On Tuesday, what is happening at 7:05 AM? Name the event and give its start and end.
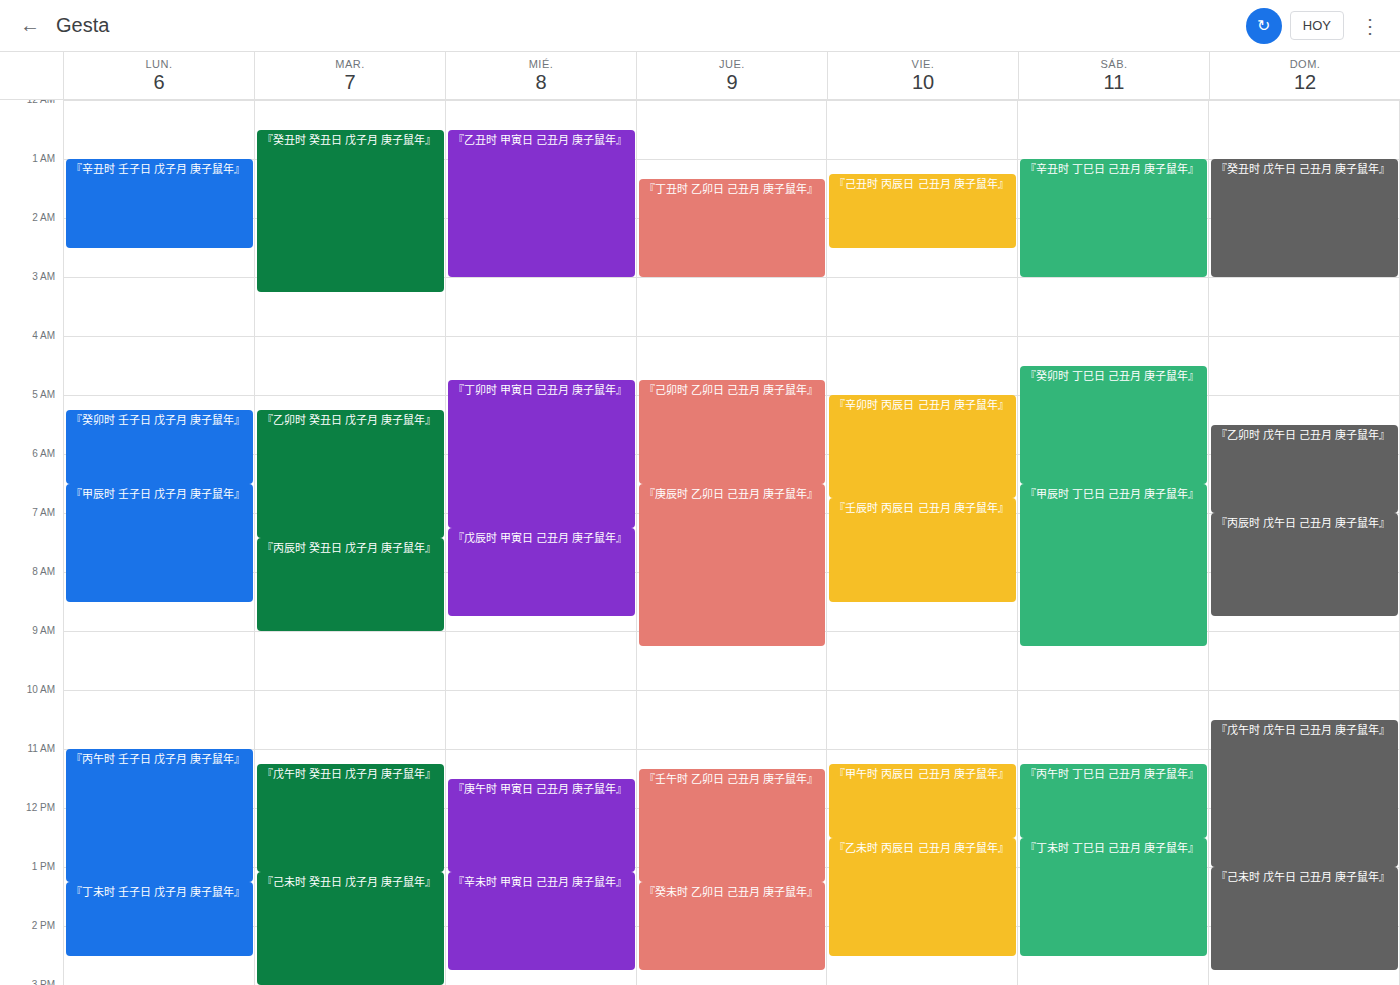
"『乙卯时 癸丑日 戊子月 庚子鼠年』", 5:15 AM to 7:25 AM